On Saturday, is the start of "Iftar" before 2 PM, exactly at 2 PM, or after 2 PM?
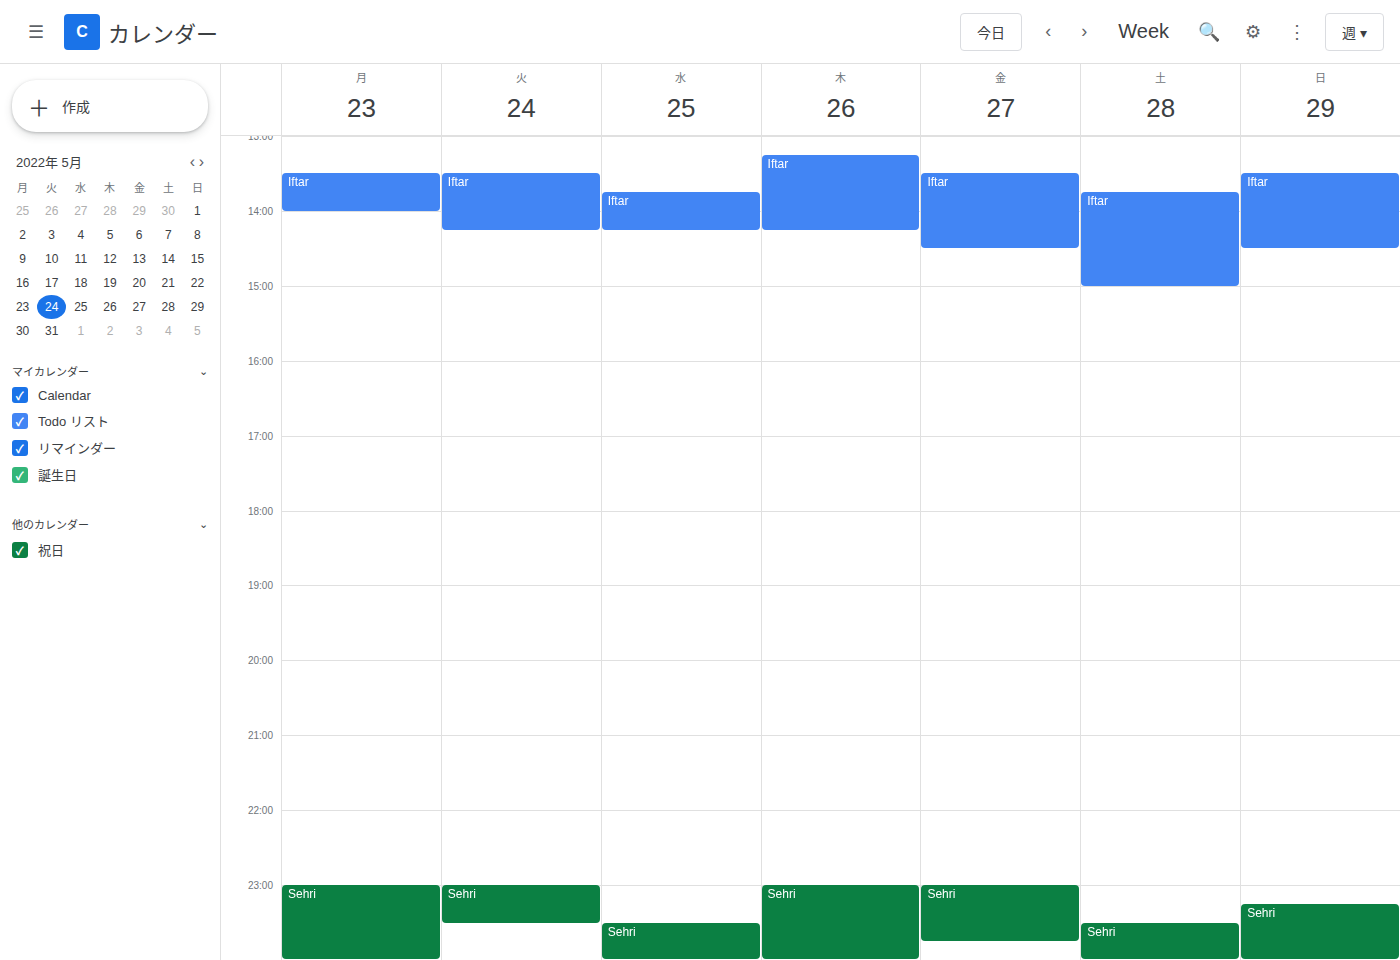
1:45 PM -- before 2 PM, 15 minutes above the 2 PM line.